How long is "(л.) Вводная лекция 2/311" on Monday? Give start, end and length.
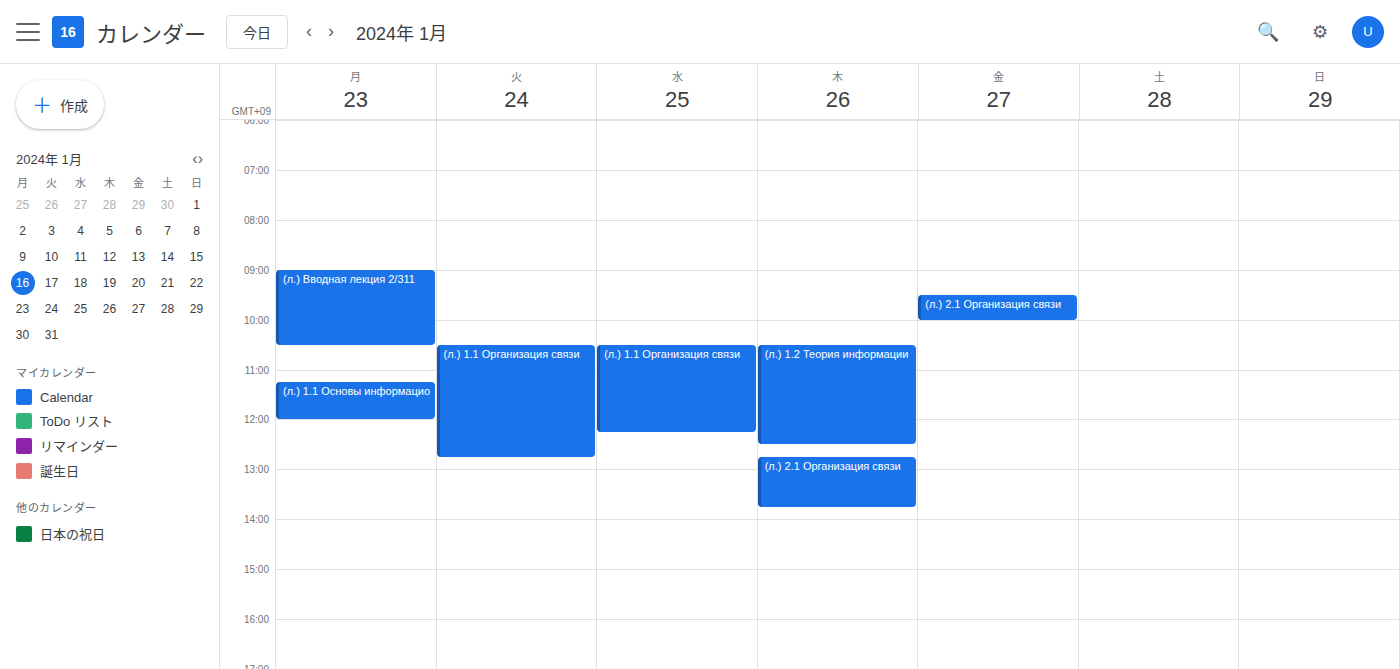
9:00 AM to 10:30 AM, 1 hour 30 minutes